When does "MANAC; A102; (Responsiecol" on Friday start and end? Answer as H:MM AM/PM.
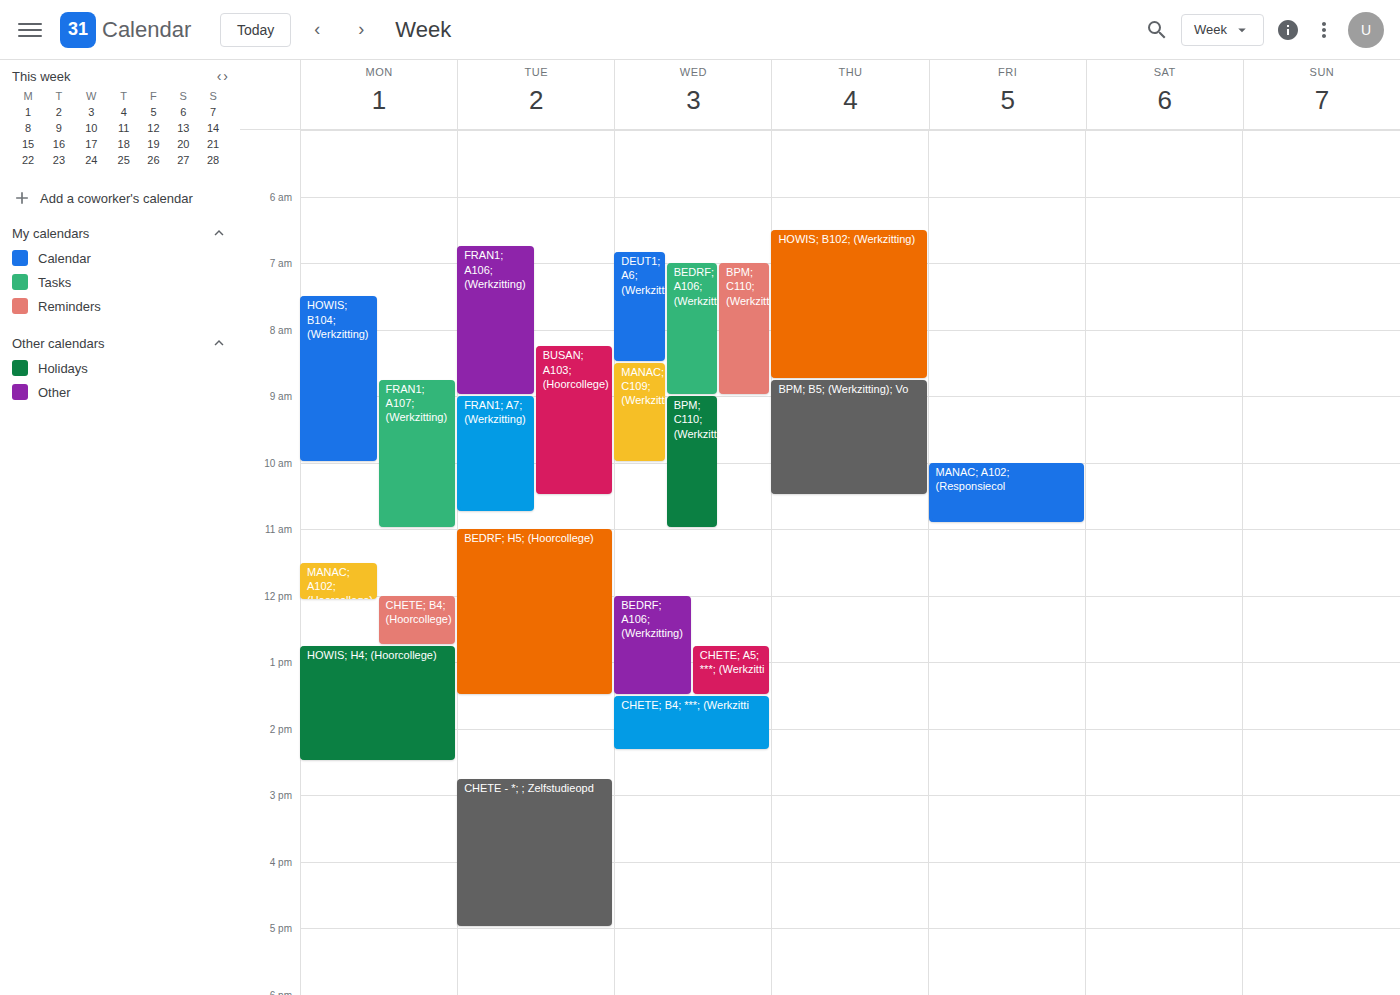
10:00 AM to 10:55 AM